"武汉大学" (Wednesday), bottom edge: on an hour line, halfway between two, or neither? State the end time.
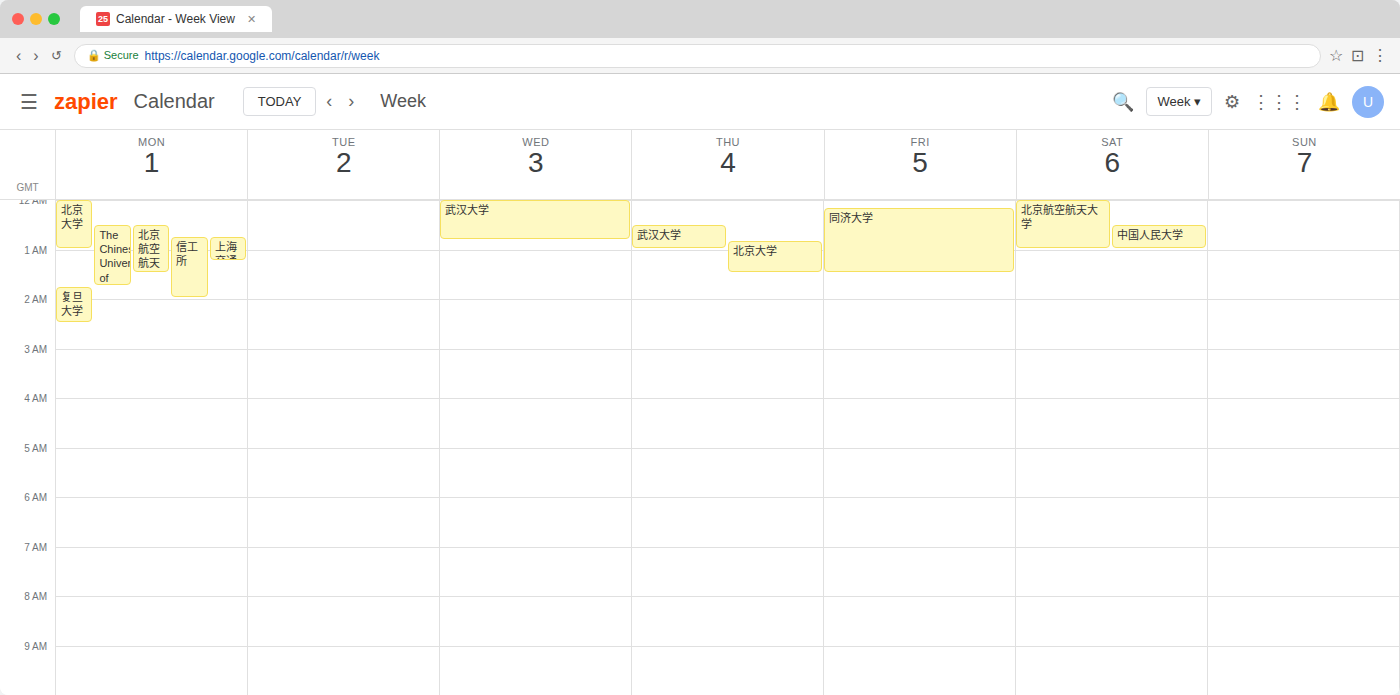
12:50 AM -- neither: 50 minutes below the 12 AM line and 10 minutes above the 1 AM line.